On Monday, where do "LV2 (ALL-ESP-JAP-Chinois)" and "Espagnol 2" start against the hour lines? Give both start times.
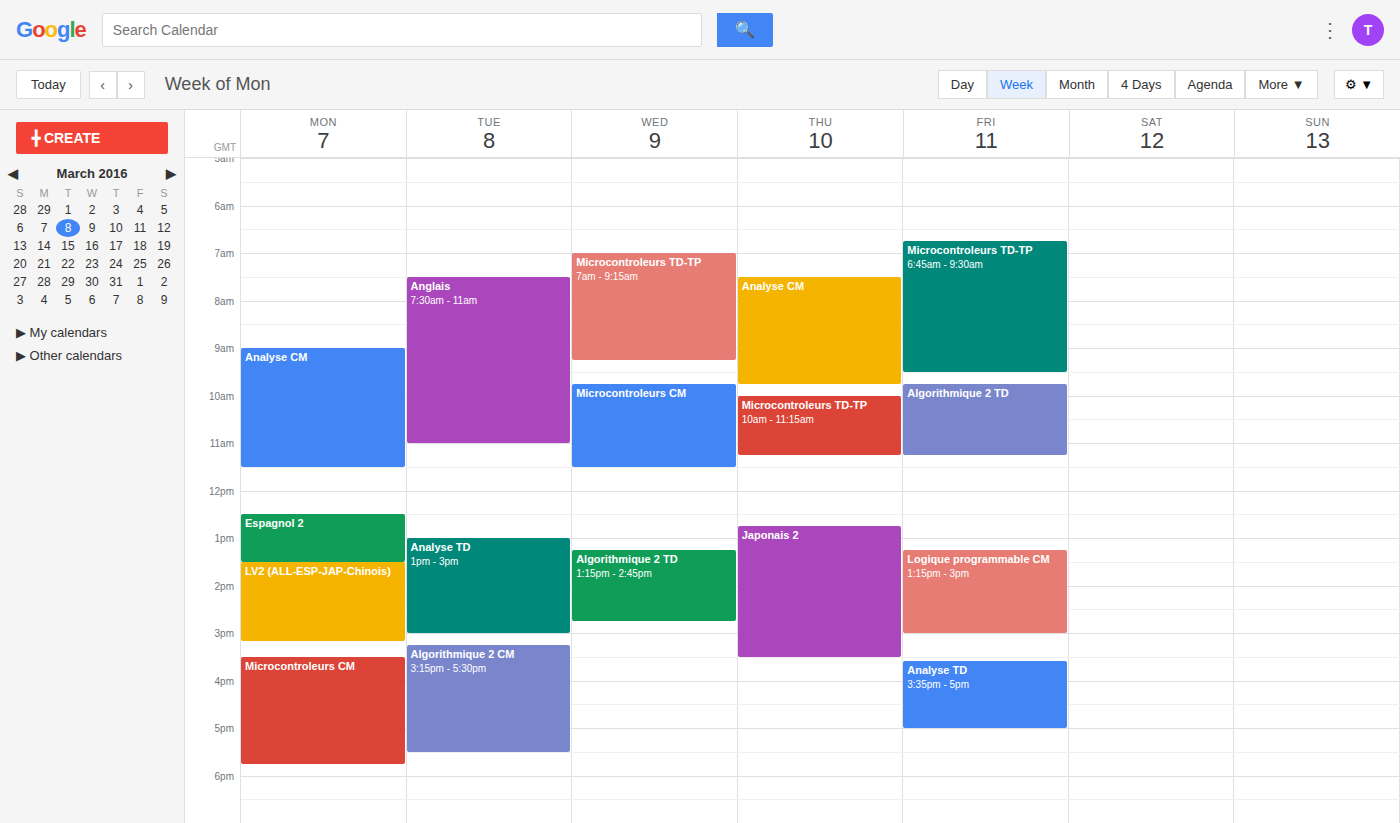
"LV2 (ALL-ESP-JAP-Chinois)": 1:30 PM, halfway between the 1 PM and 2 PM lines. "Espagnol 2": 12:30 PM, halfway between the 12 PM and 1 PM lines.